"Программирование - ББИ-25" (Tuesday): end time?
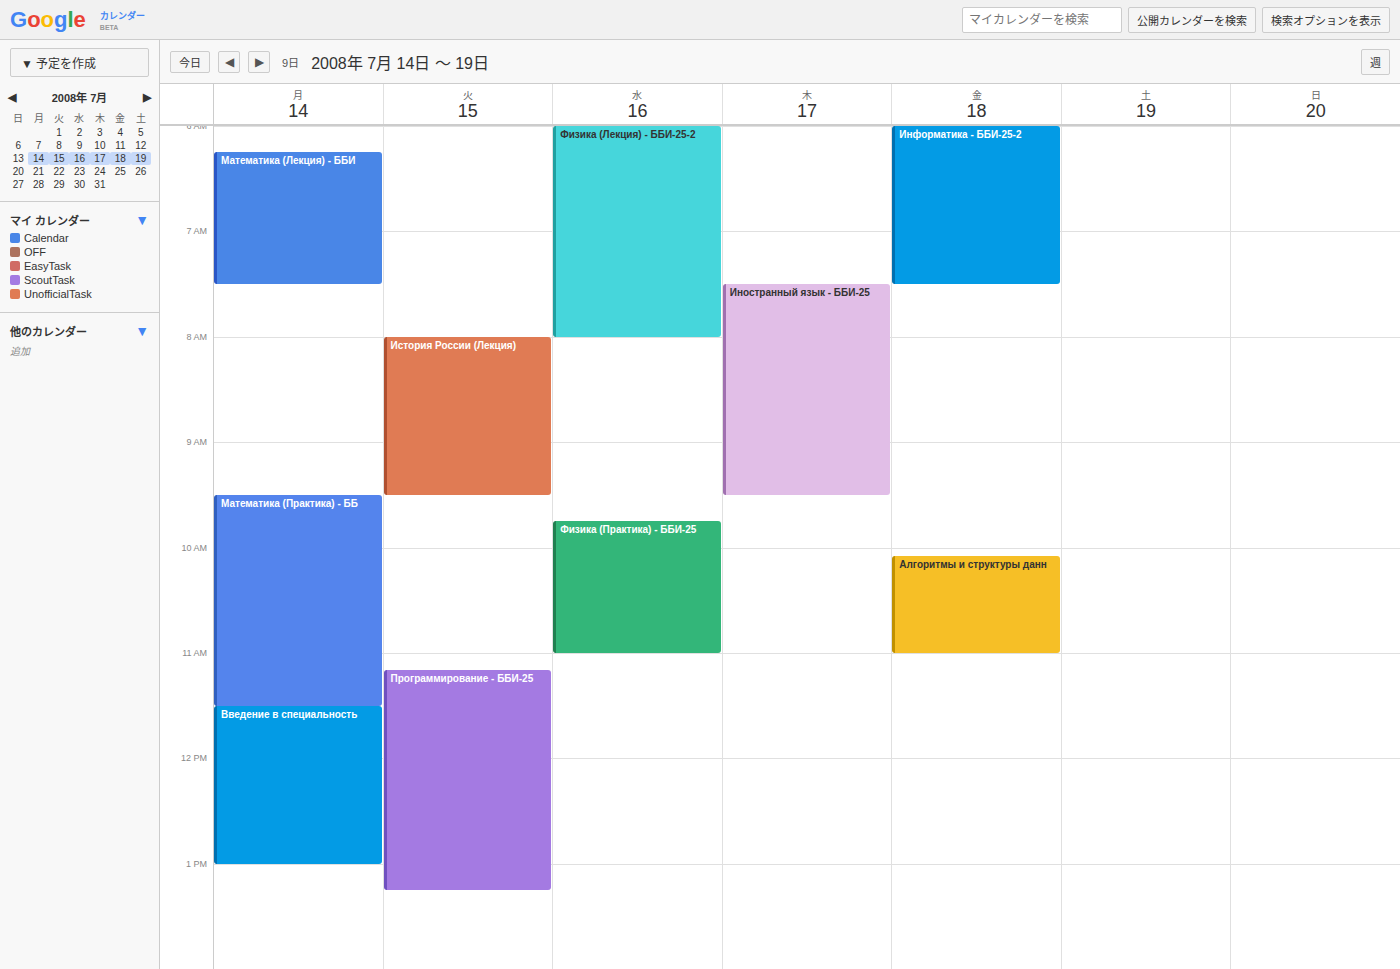
1:15 PM